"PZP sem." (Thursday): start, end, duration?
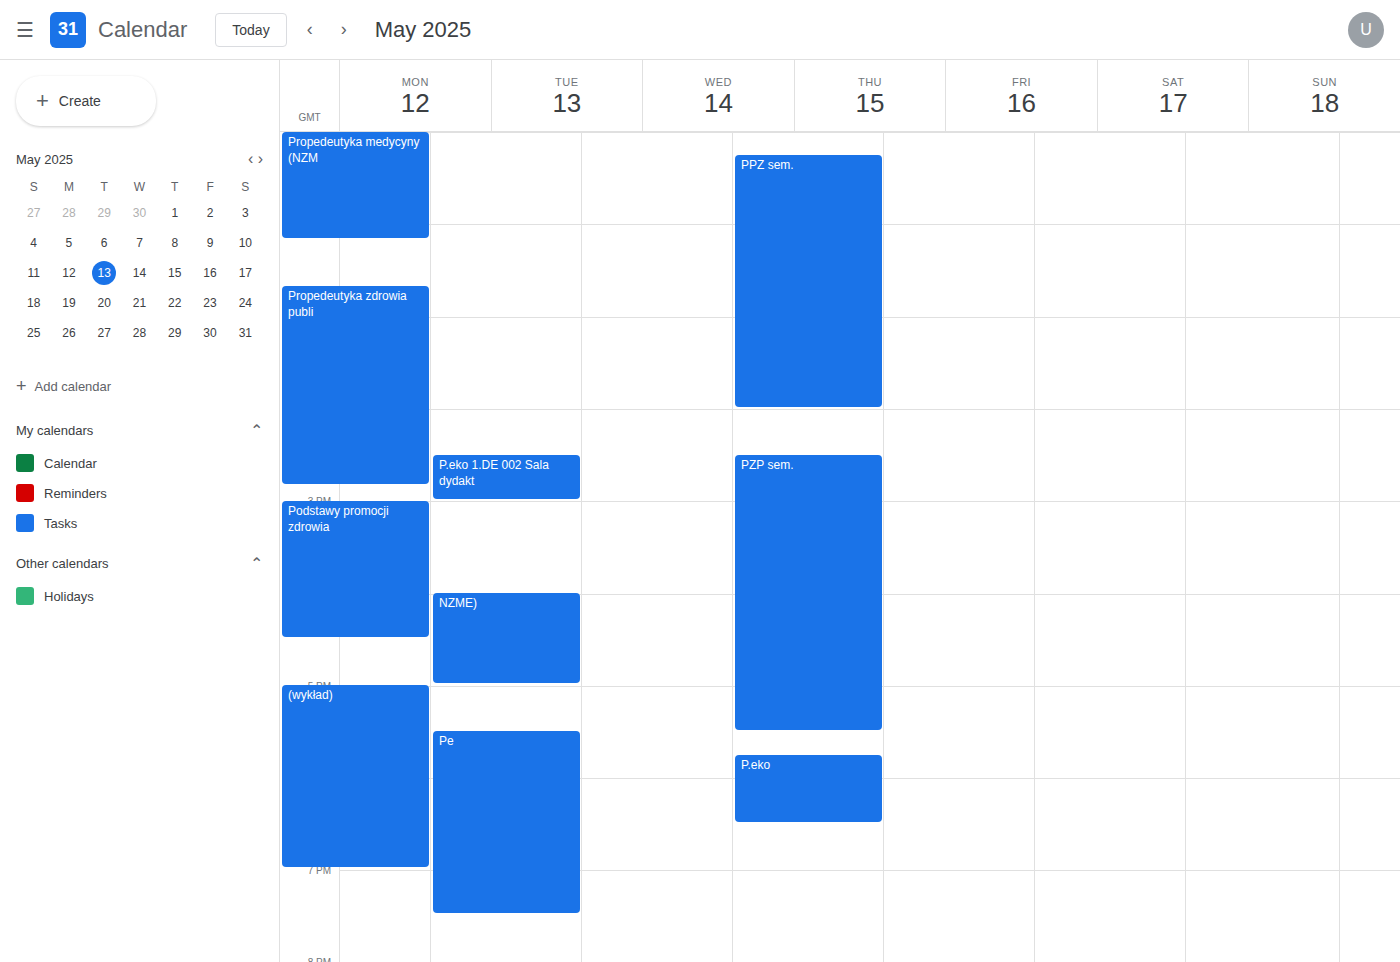
2:30 PM to 5:30 PM, 3 hours